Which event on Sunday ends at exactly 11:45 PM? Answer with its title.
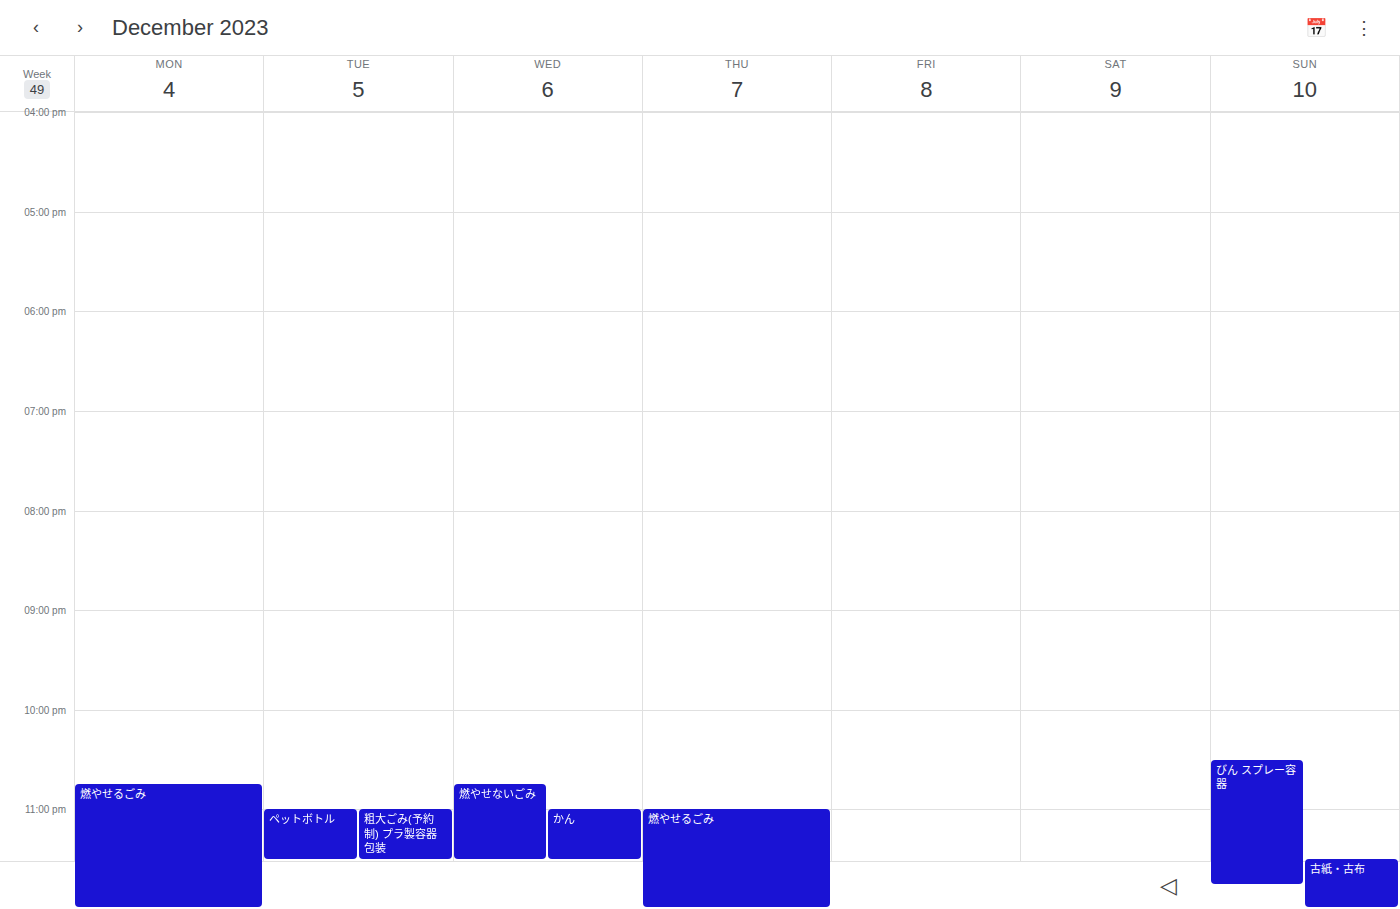
"びん スプレー容器"